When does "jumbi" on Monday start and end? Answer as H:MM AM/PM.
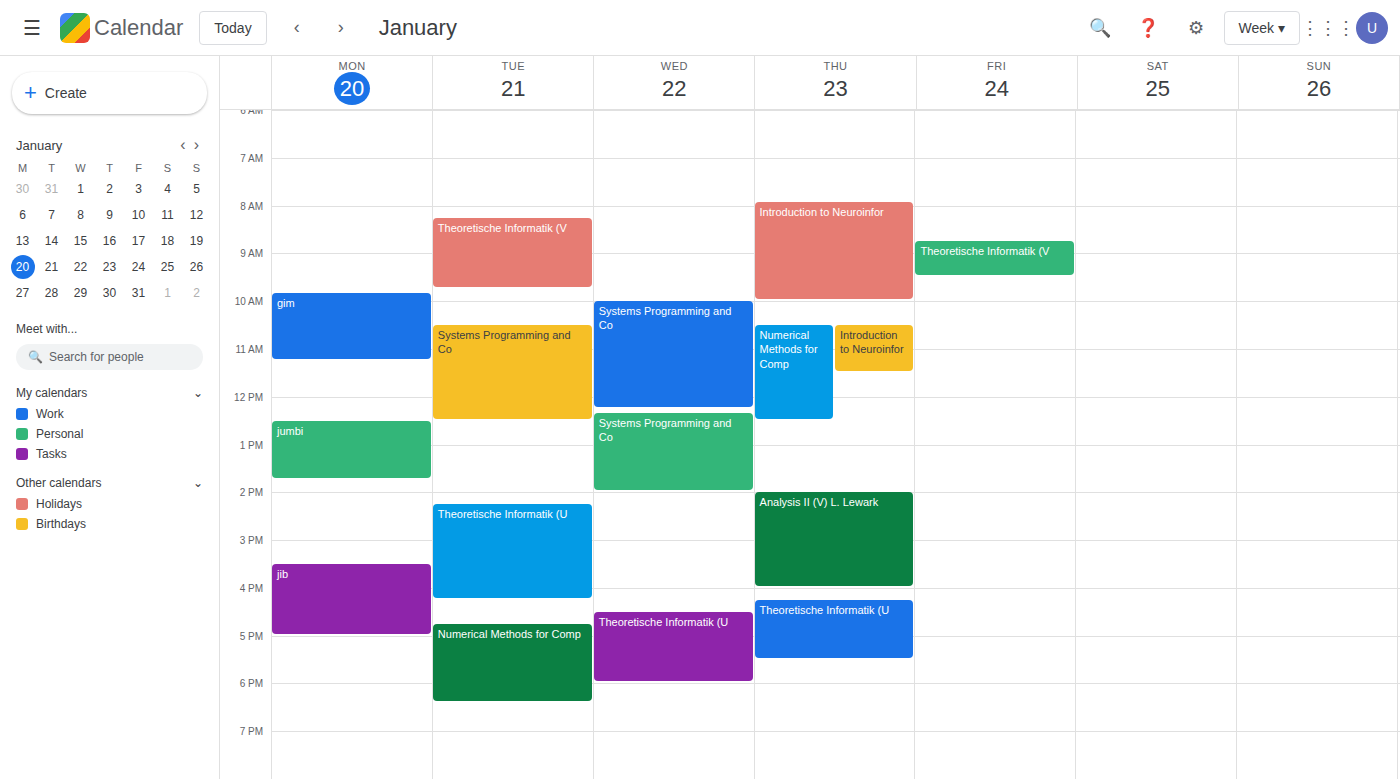
12:30 PM to 1:45 PM